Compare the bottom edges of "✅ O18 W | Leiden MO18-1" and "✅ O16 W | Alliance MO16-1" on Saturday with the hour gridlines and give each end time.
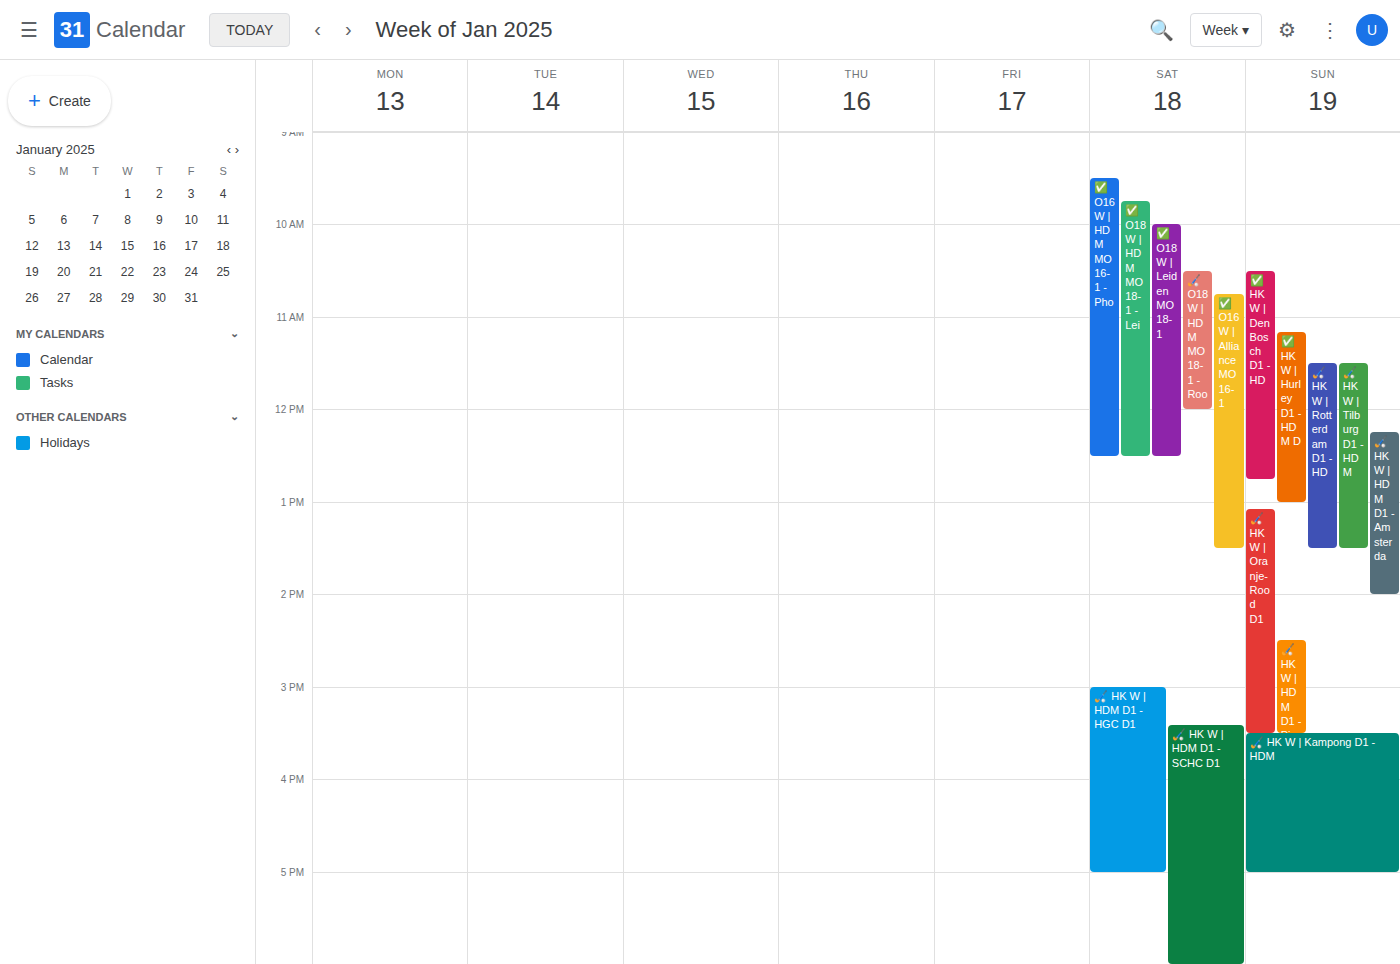
"✅ O18 W | Leiden MO18-1": 12:30 PM, halfway between the 12 PM and 1 PM lines. "✅ O16 W | Alliance MO16-1": 1:30 PM, halfway between the 1 PM and 2 PM lines.